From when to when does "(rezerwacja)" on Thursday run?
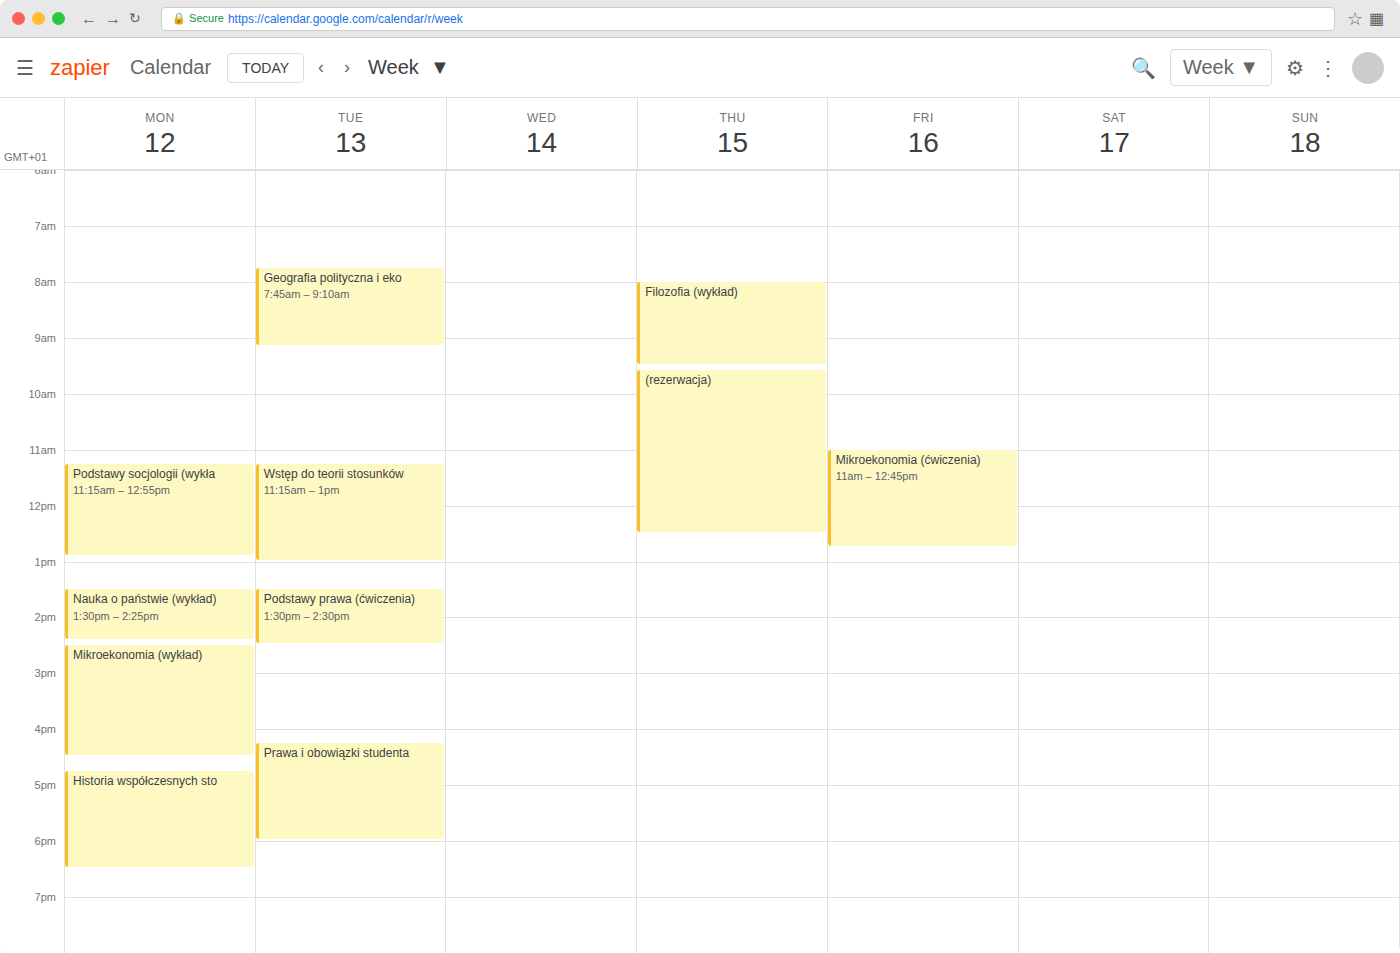
9:35 AM to 12:30 PM